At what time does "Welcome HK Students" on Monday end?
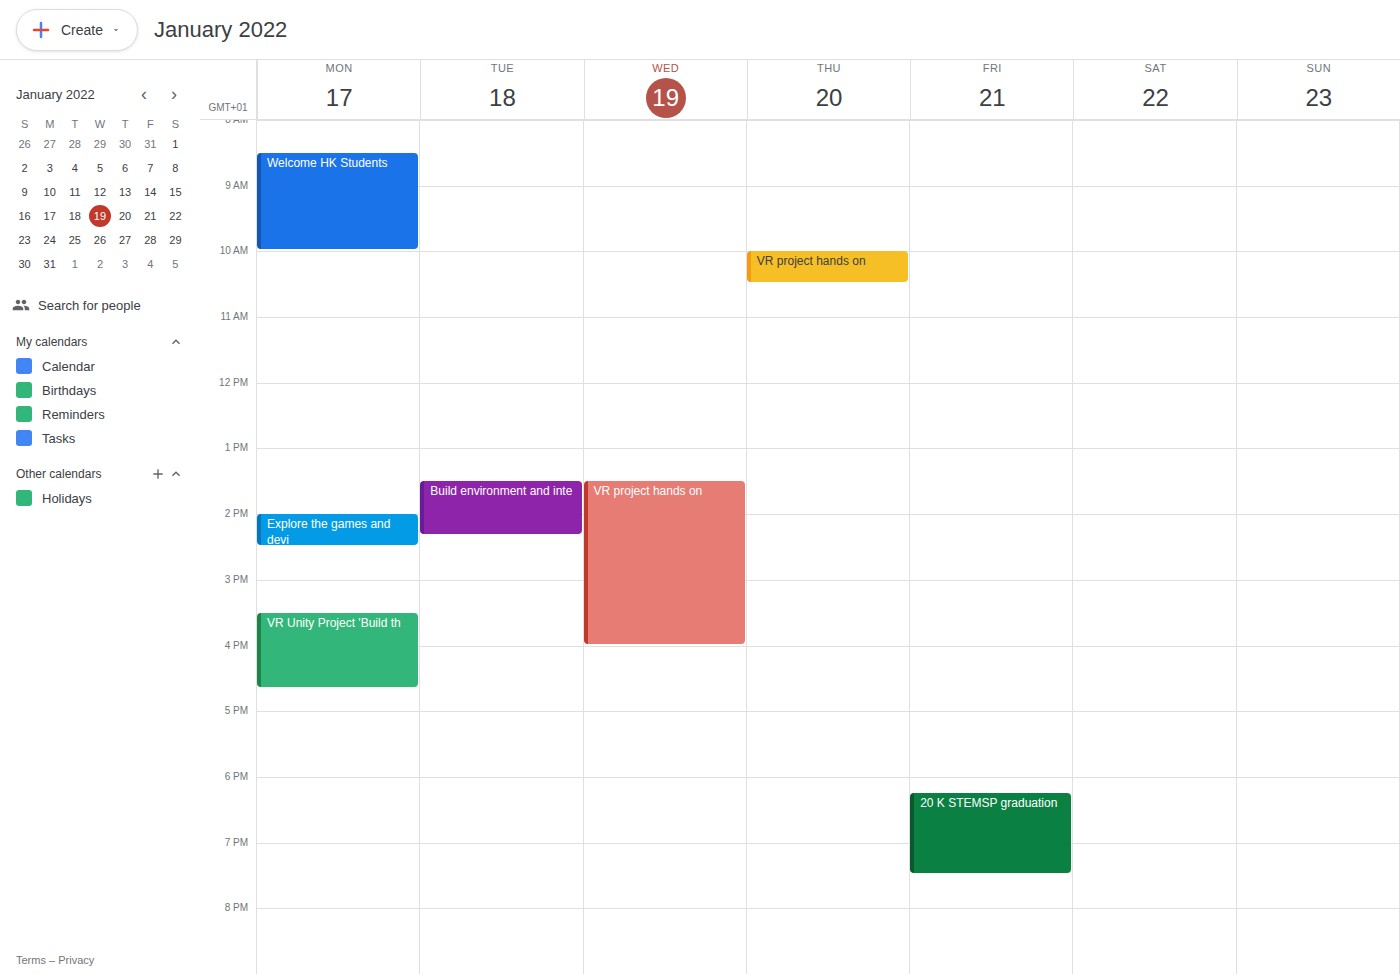
10:00 AM